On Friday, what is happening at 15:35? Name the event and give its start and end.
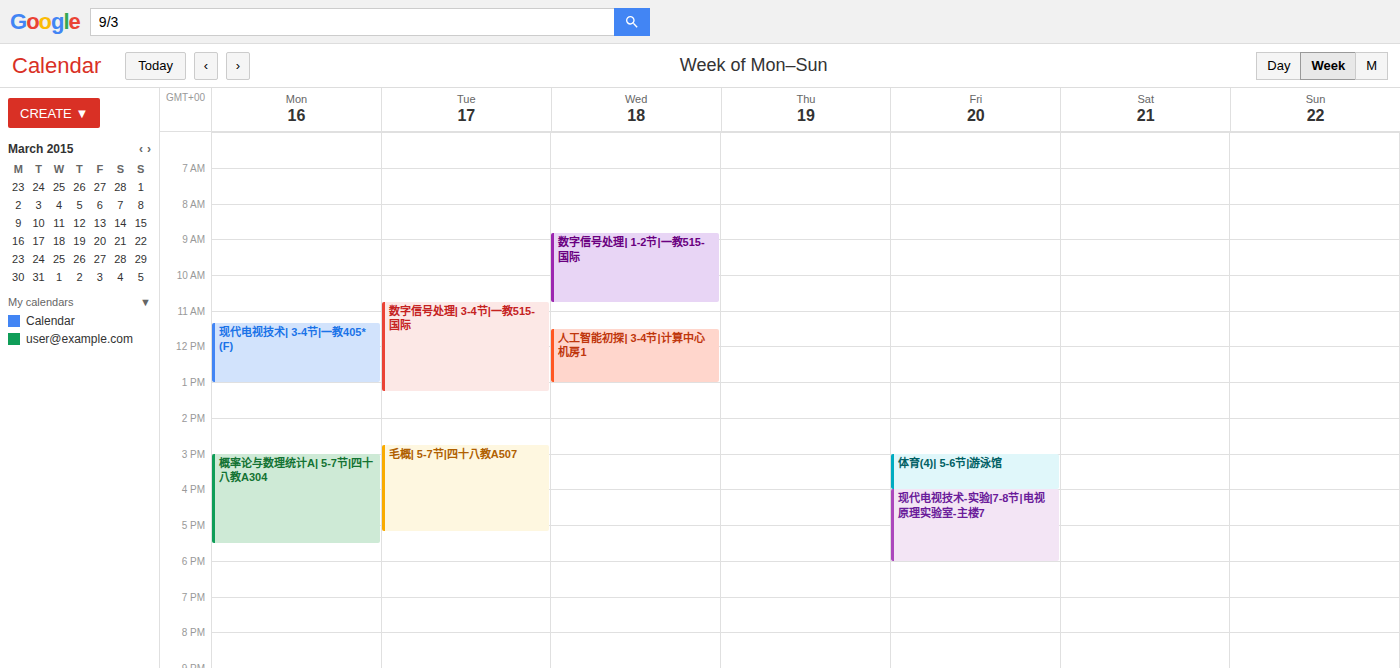
"体育(4)| 5-6节|游泳馆", 15:00 to 16:00